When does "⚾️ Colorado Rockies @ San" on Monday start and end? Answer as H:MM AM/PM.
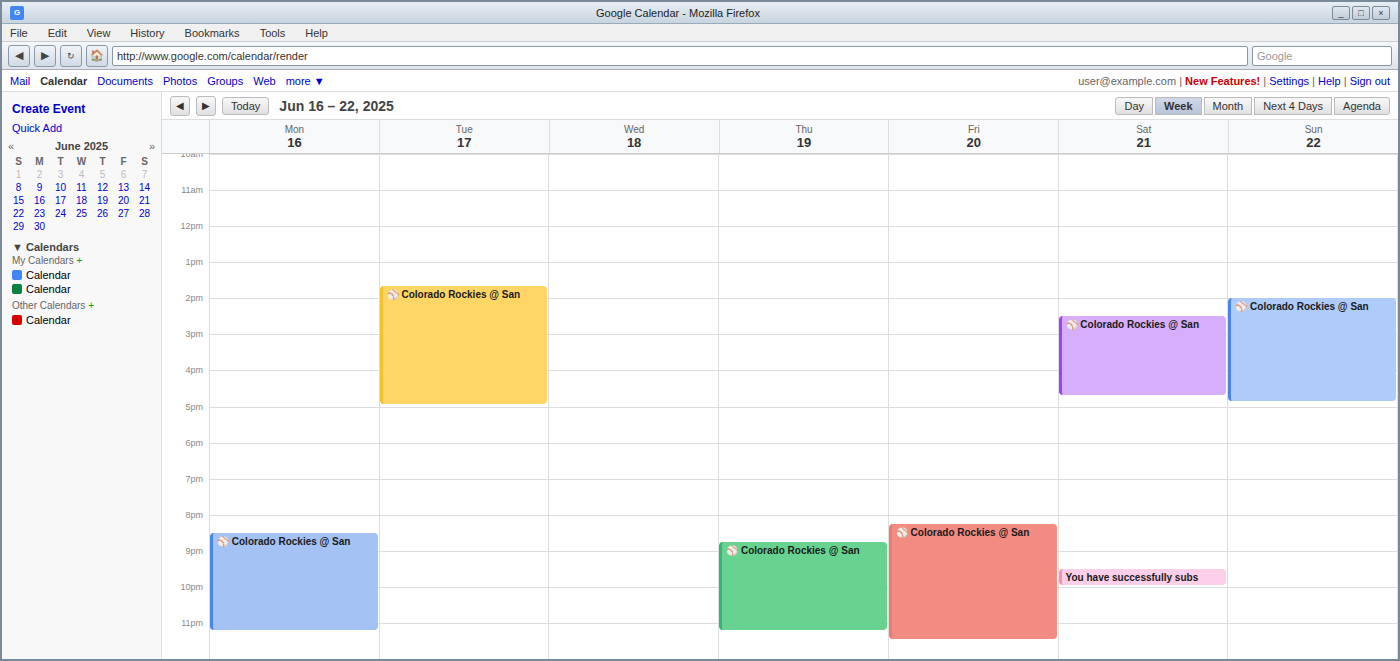
8:30 PM to 11:15 PM